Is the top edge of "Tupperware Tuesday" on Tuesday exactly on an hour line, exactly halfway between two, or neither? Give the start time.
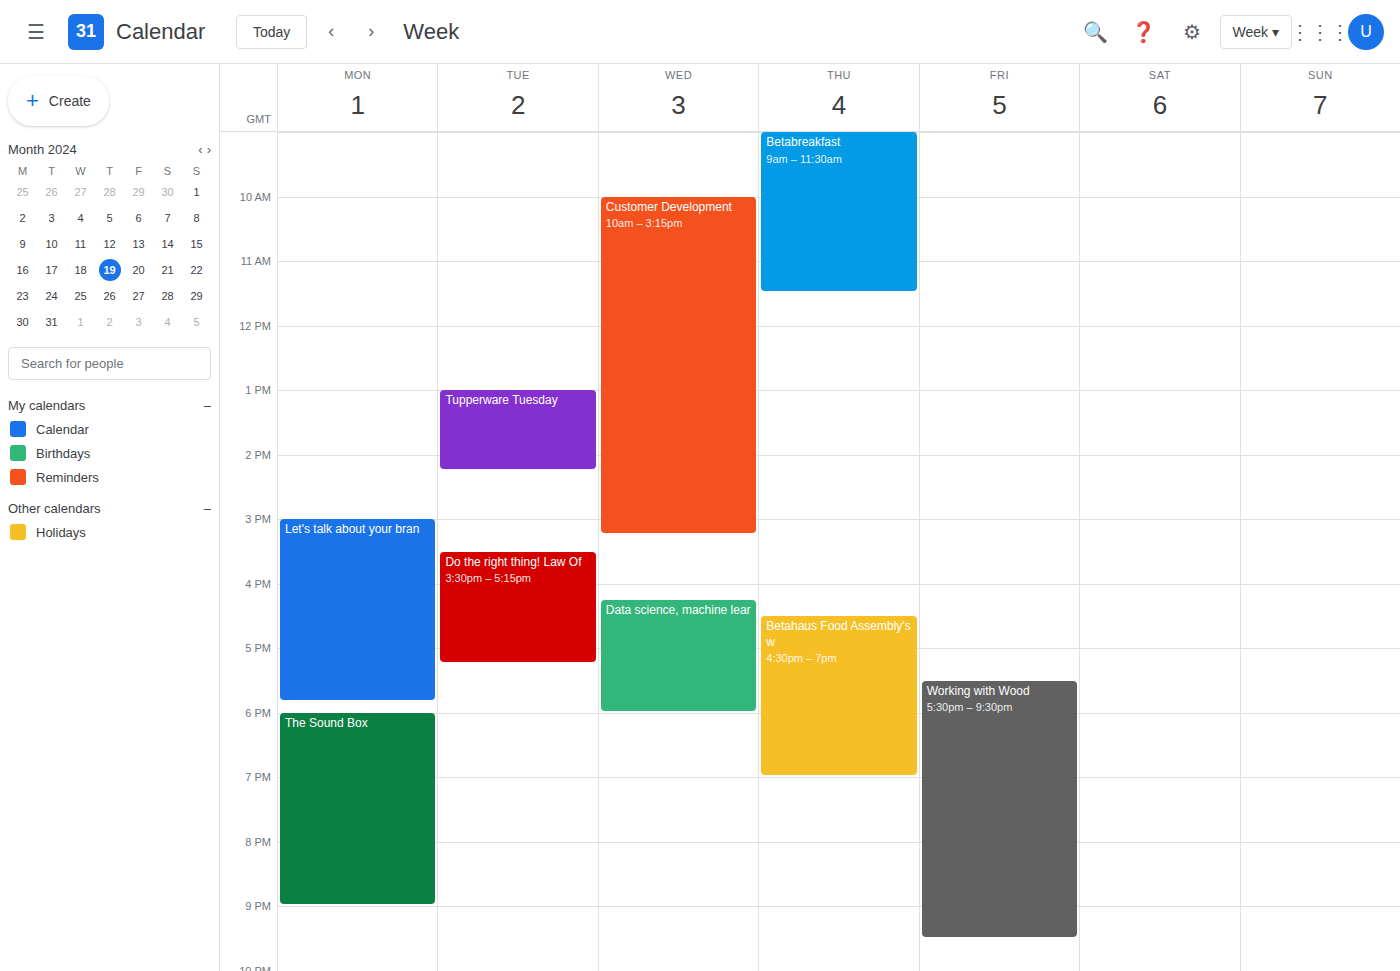
1:00 PM -- exactly on the 1 PM line.